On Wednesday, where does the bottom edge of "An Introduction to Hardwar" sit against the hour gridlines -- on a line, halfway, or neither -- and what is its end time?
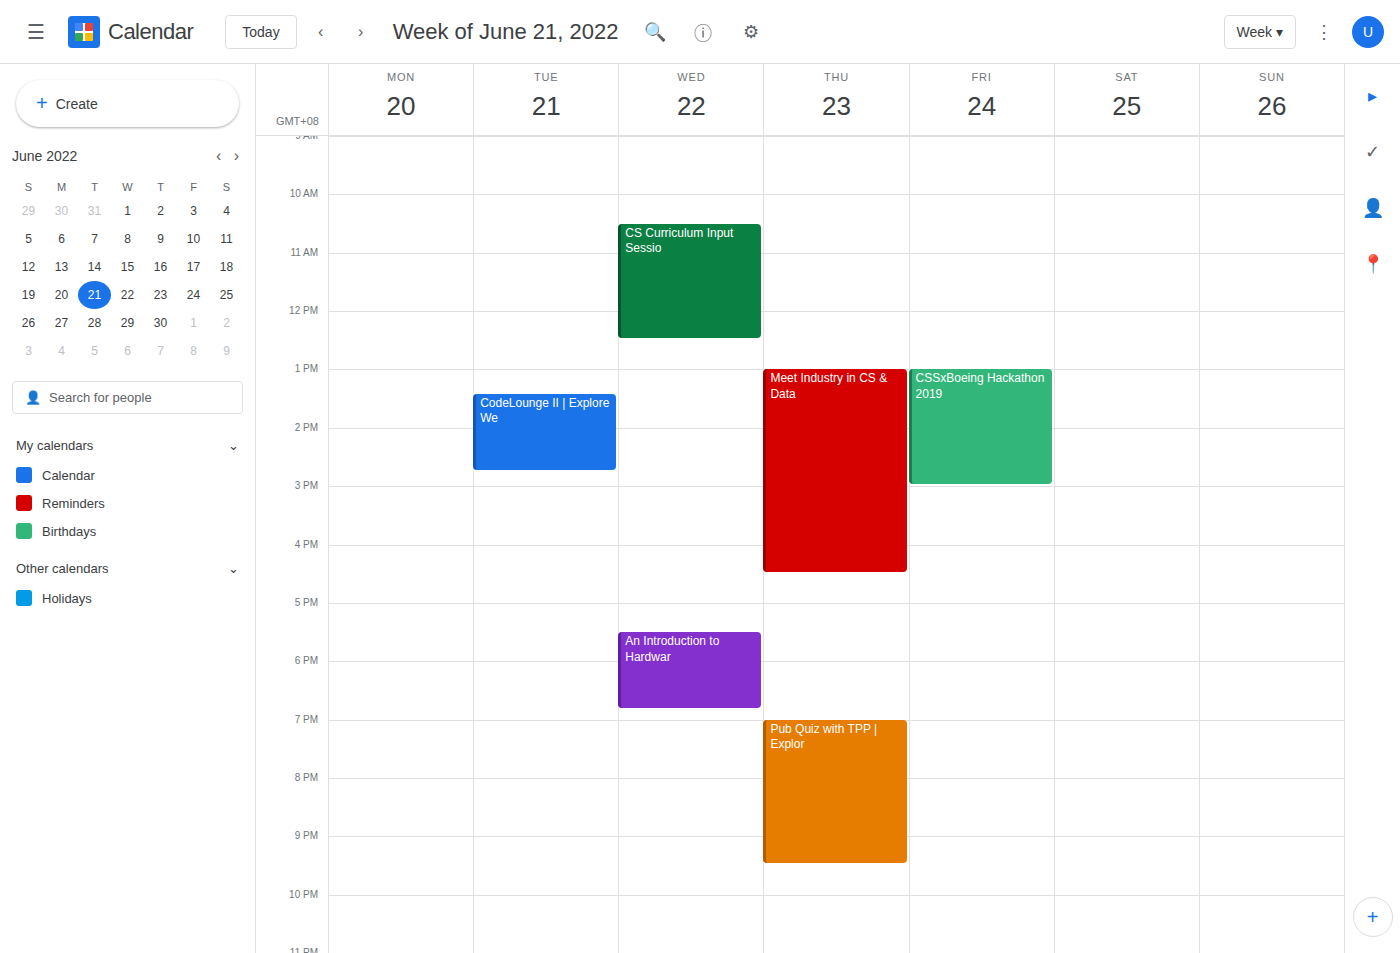
6:50 PM -- neither: 50 minutes below the 6 PM line and 10 minutes above the 7 PM line.